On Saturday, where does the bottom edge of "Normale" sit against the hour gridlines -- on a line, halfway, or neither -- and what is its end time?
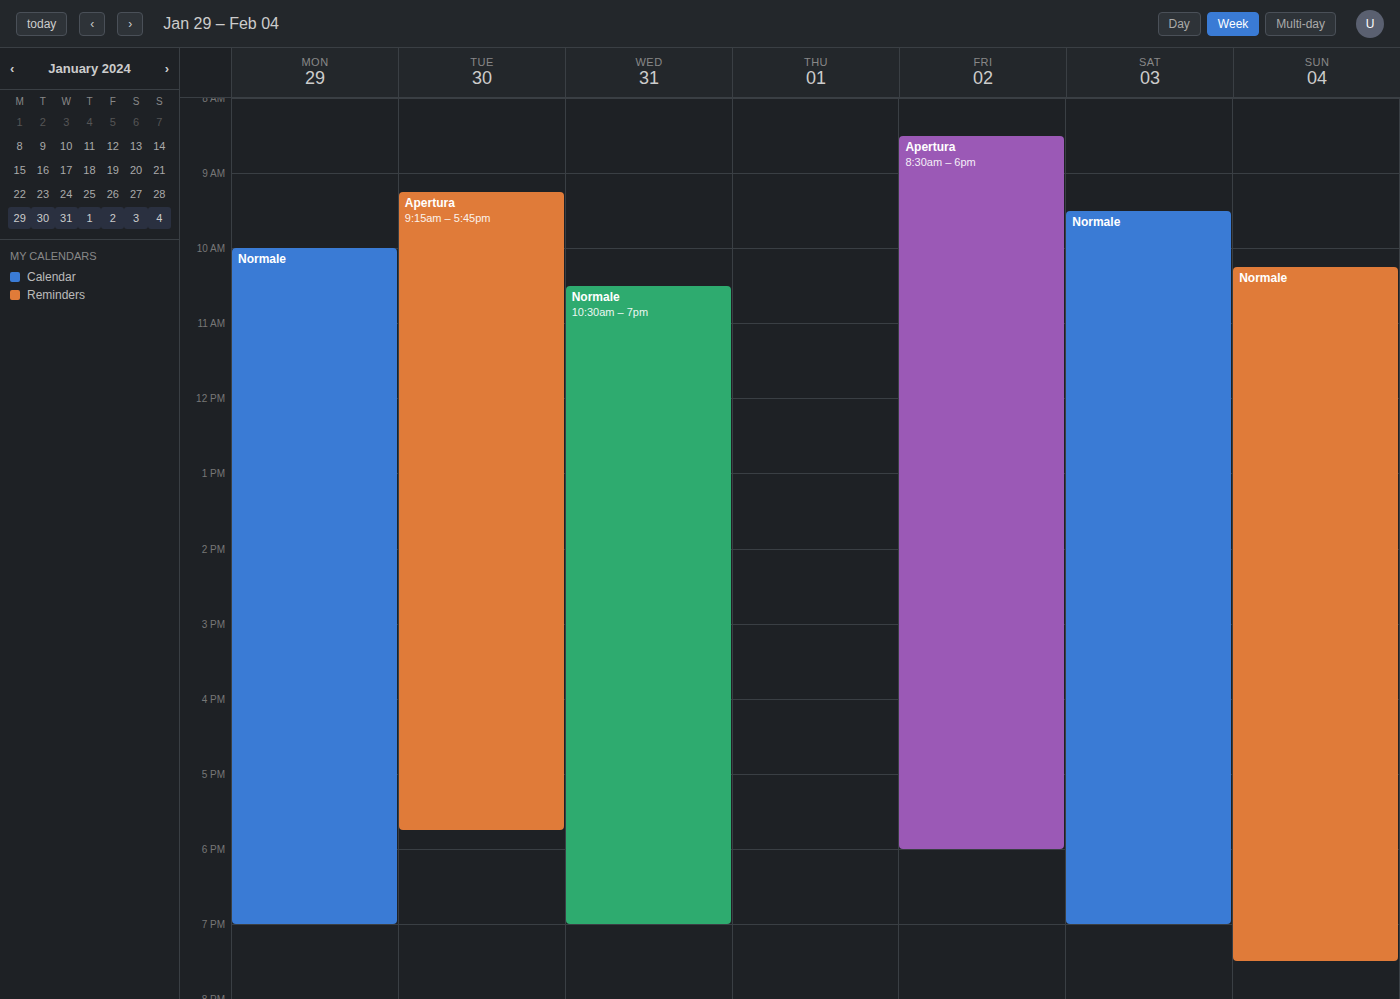
7:00 PM -- exactly on the 7 PM line.